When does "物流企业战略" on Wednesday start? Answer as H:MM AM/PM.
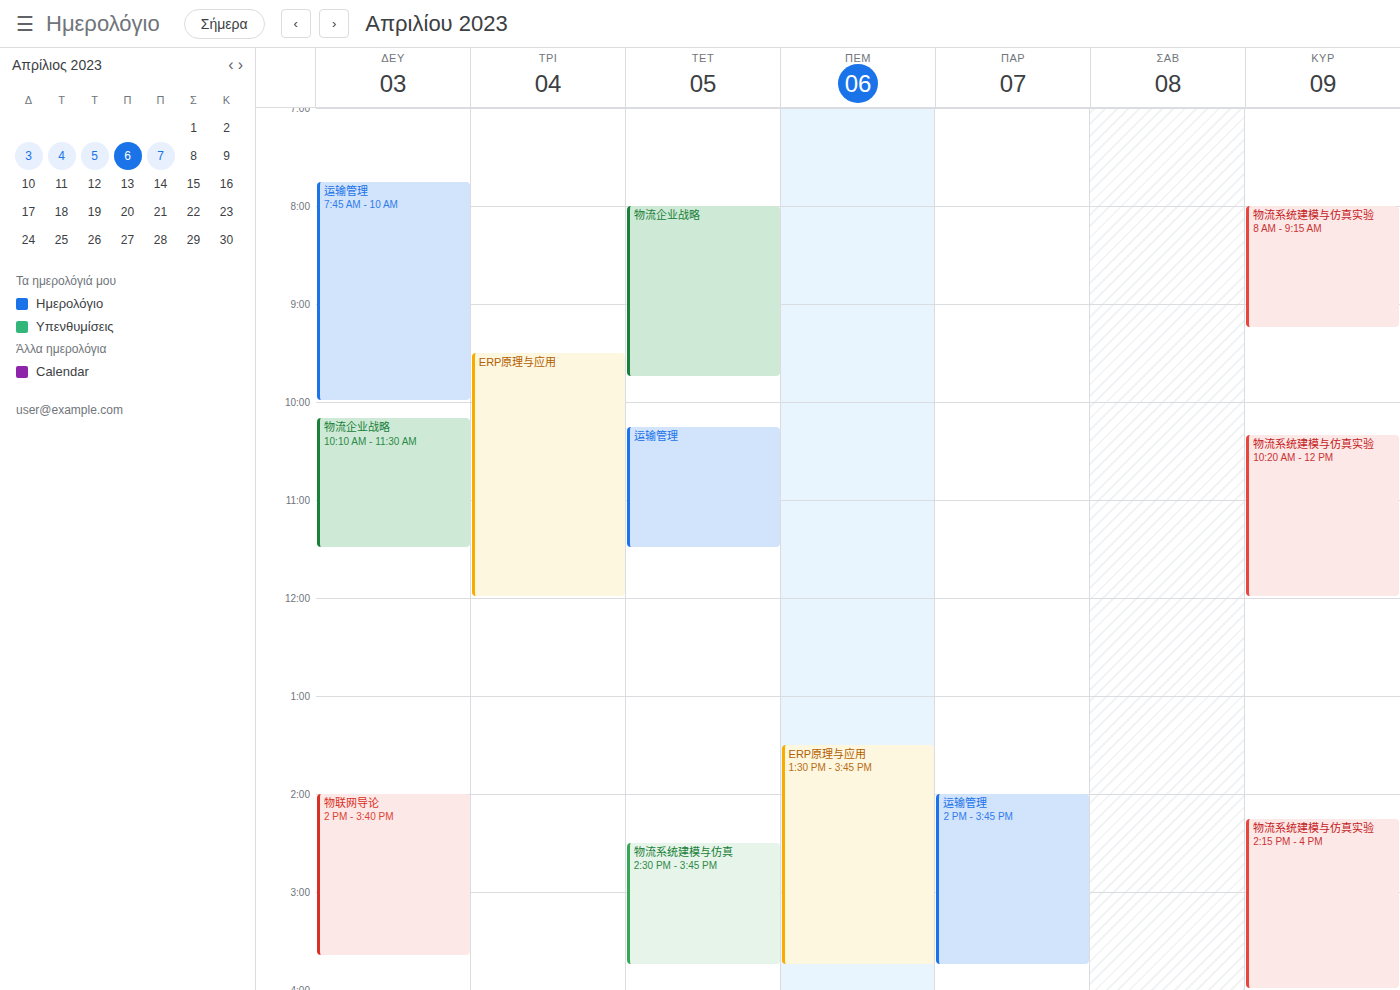
8:00 AM